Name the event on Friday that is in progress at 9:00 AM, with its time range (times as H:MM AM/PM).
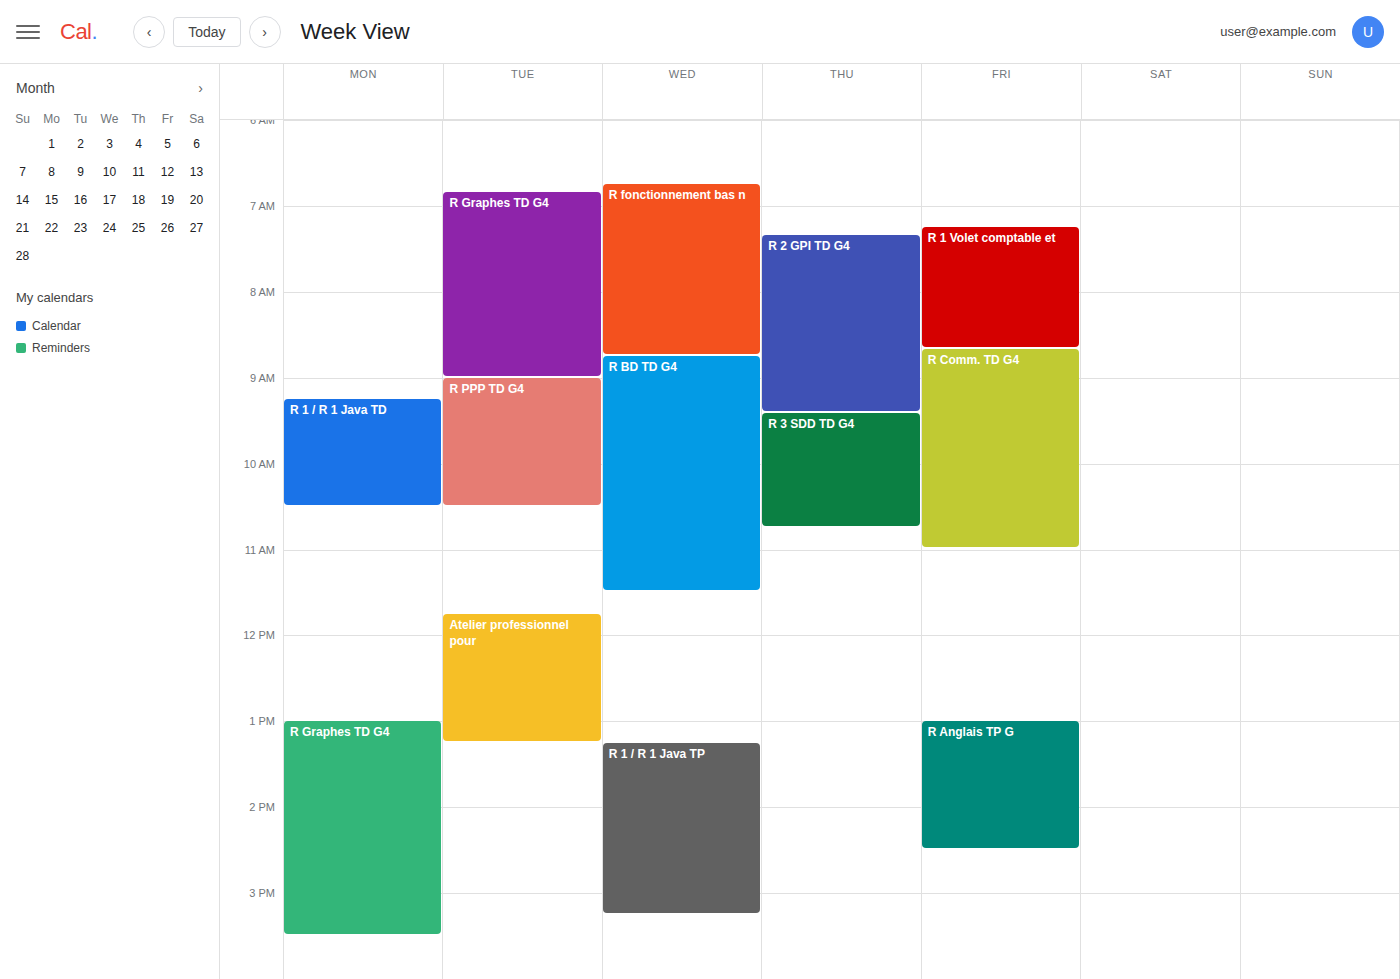
"R Comm. TD G4", 8:40 AM to 11:00 AM